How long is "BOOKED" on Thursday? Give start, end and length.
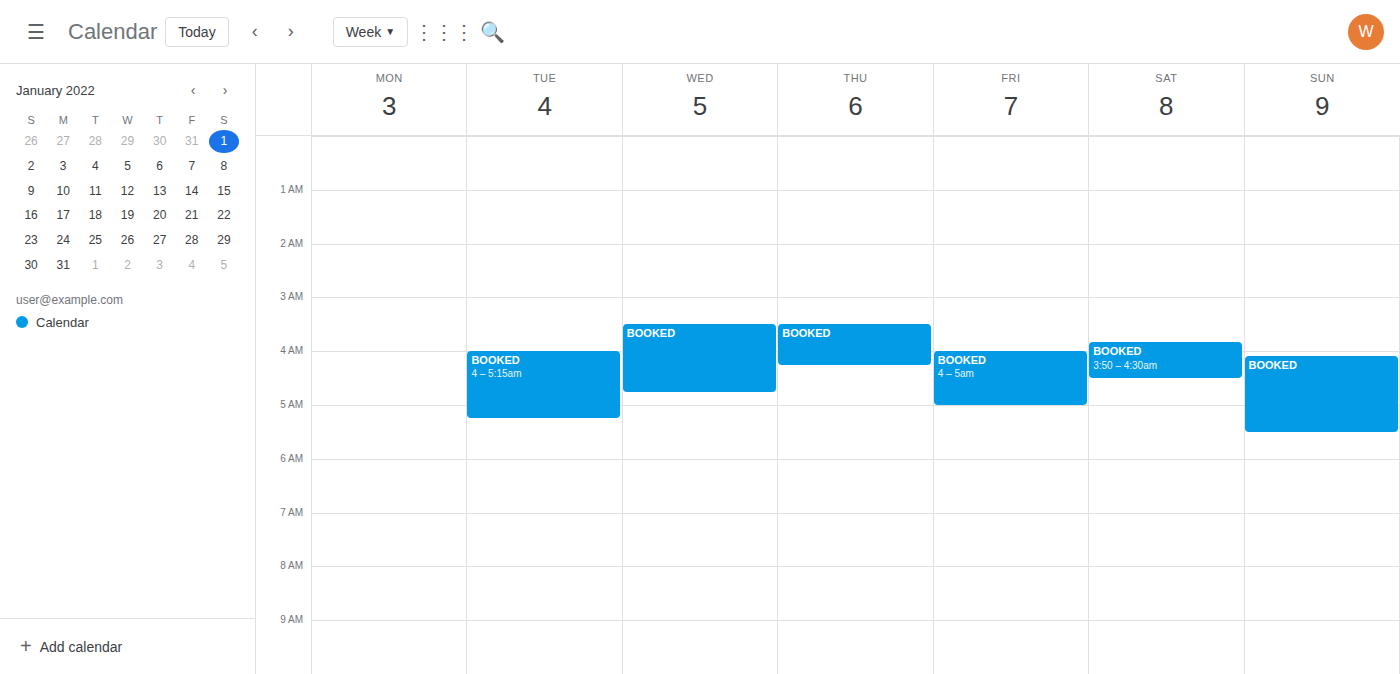
3:30 AM to 4:15 AM, 45 minutes